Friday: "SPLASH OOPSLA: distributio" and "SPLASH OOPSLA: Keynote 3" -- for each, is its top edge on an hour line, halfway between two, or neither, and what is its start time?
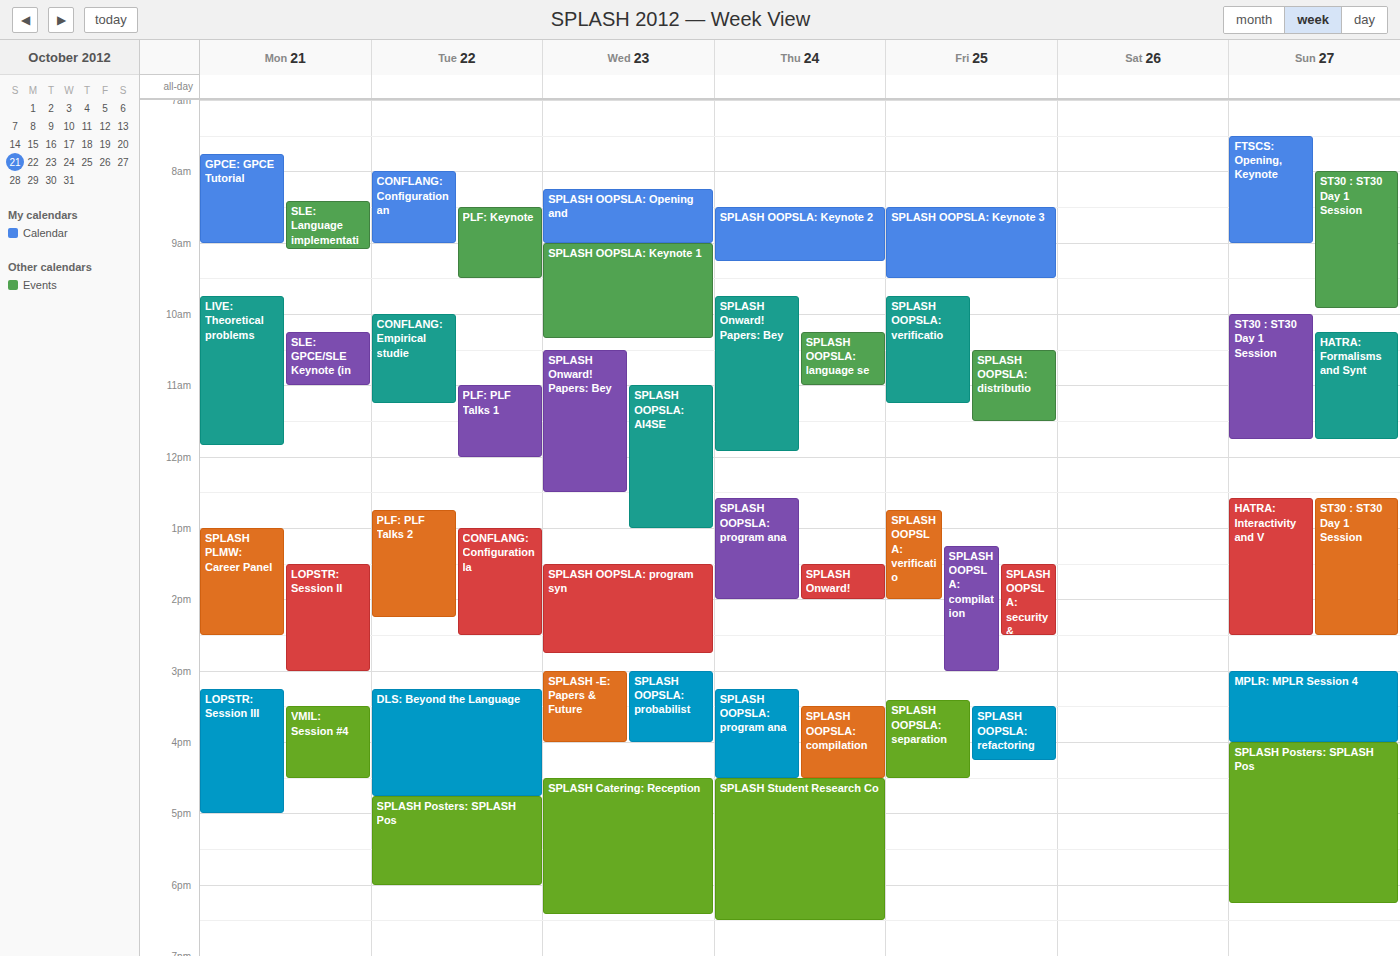
"SPLASH OOPSLA: distributio": 10:30 AM, halfway between the 10 AM and 11 AM lines. "SPLASH OOPSLA: Keynote 3": 8:30 AM, halfway between the 8 AM and 9 AM lines.